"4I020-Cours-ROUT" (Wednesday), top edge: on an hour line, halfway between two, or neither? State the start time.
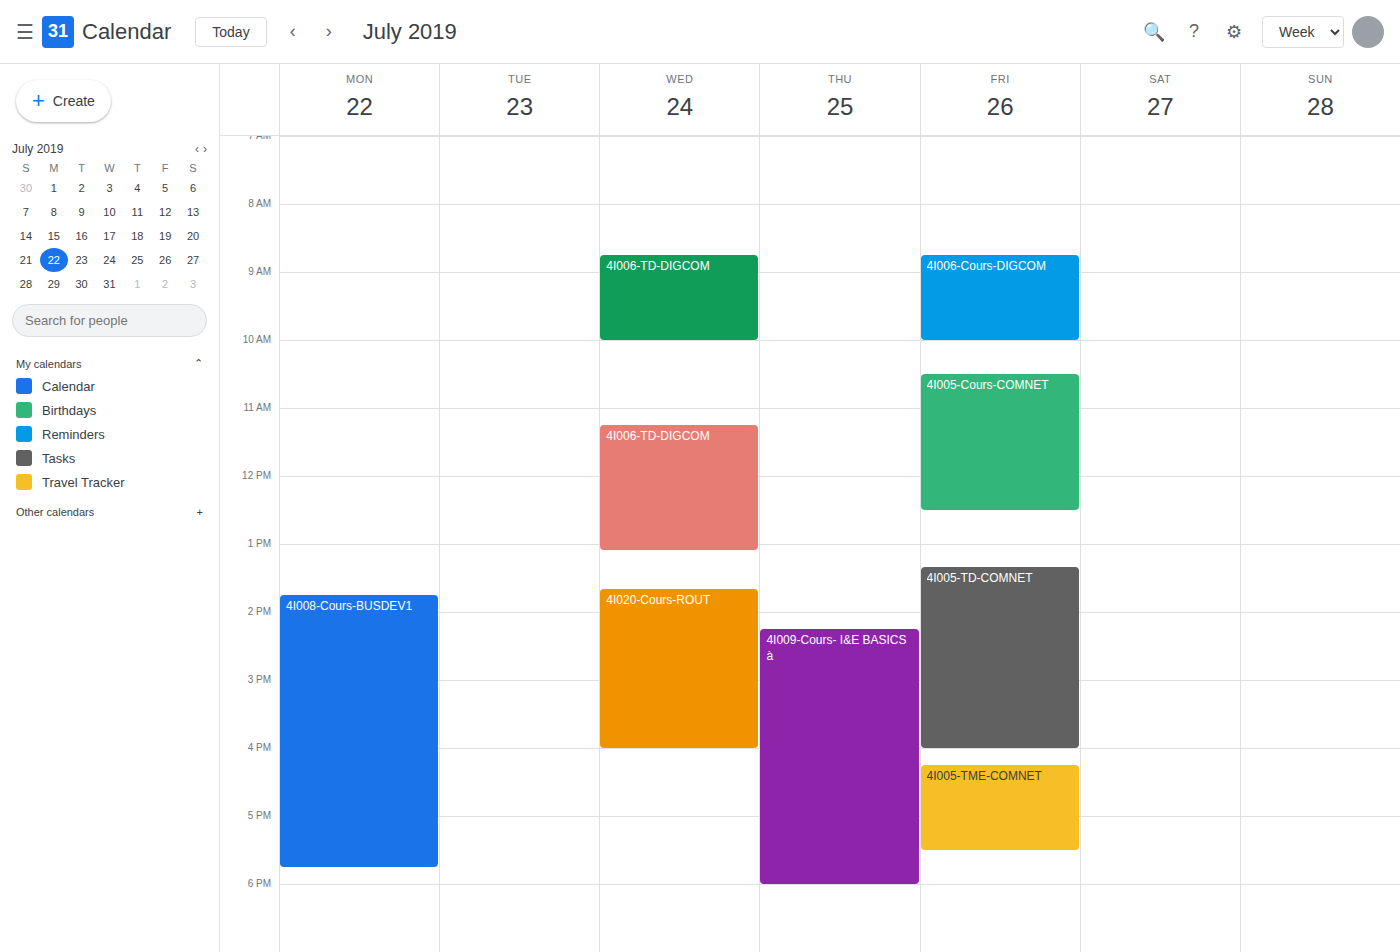
13:40 -- neither: 40 minutes below the 13:00 line and 20 minutes above the 14:00 line.